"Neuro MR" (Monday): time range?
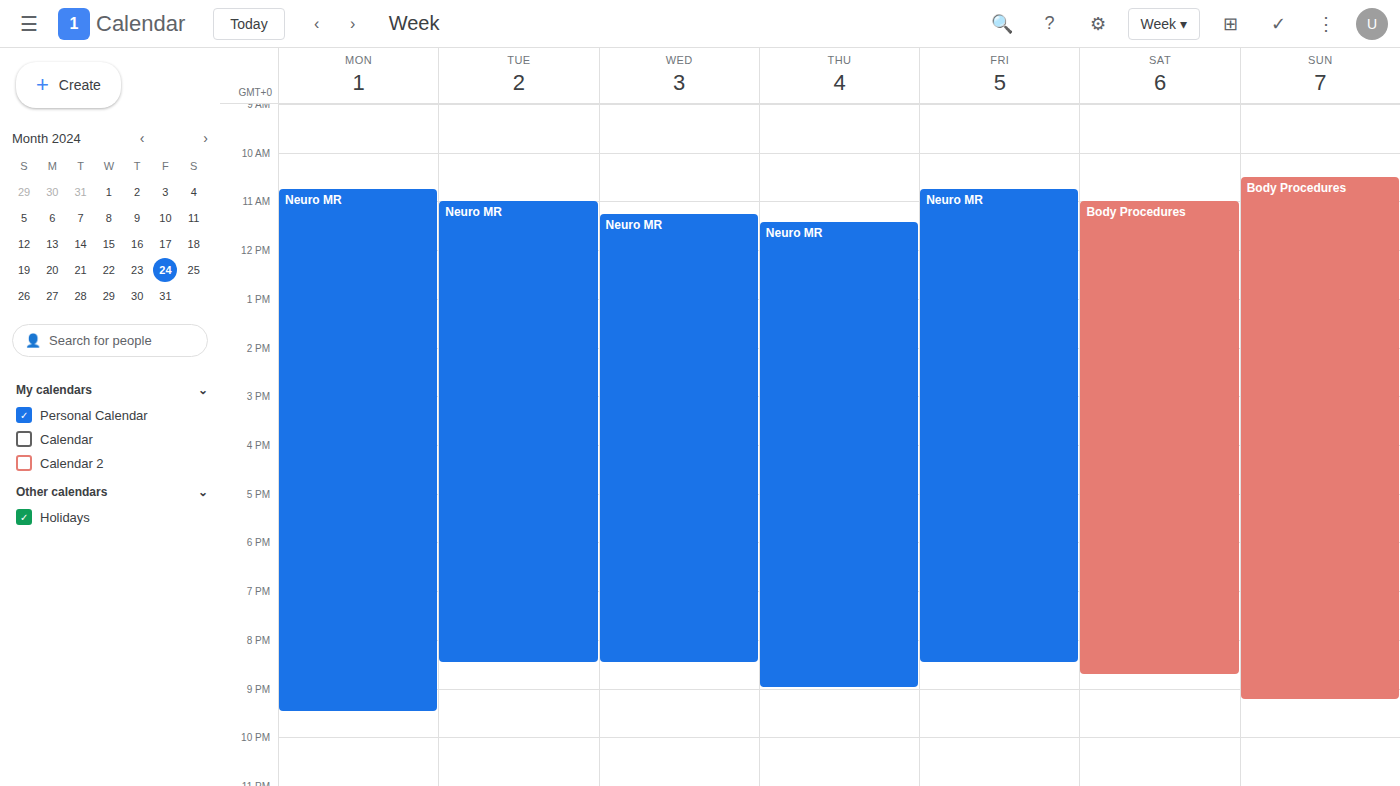
10:45 AM to 9:30 PM